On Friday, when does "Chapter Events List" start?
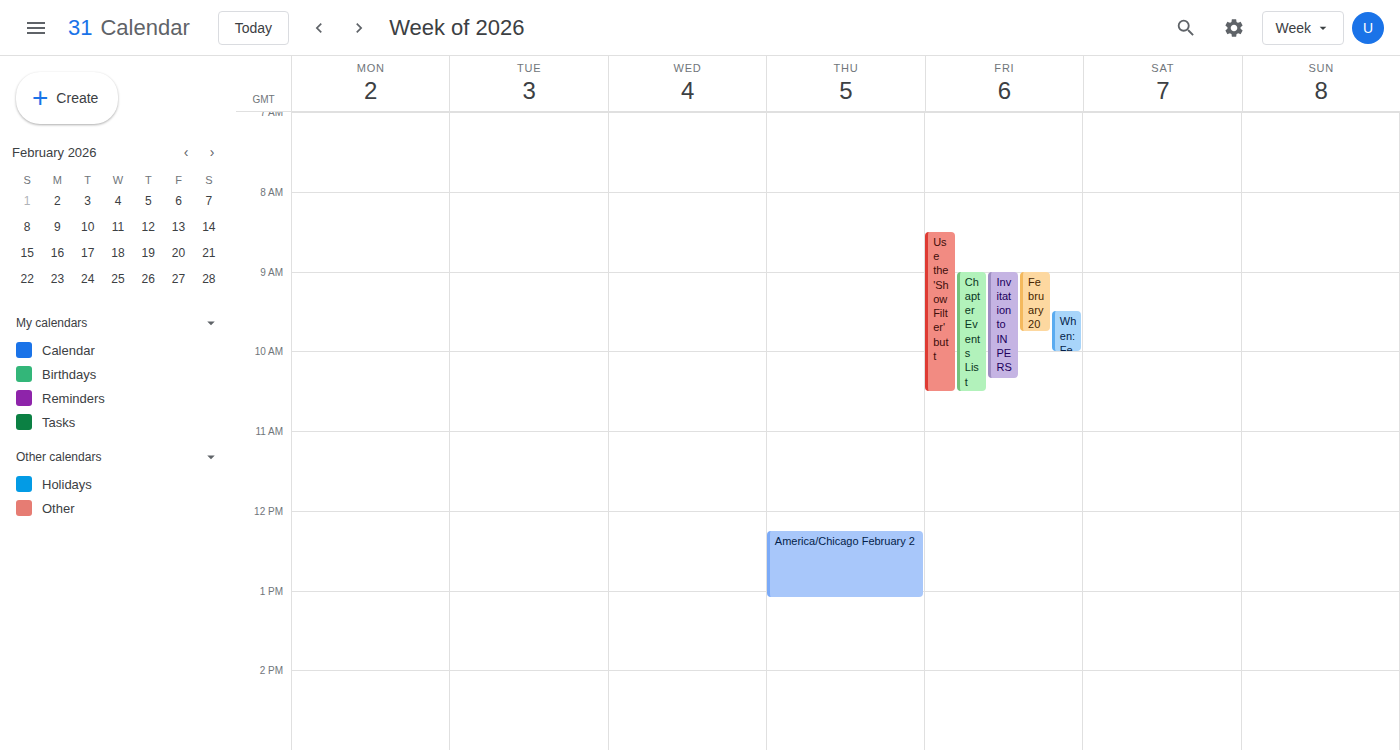
9:00 AM